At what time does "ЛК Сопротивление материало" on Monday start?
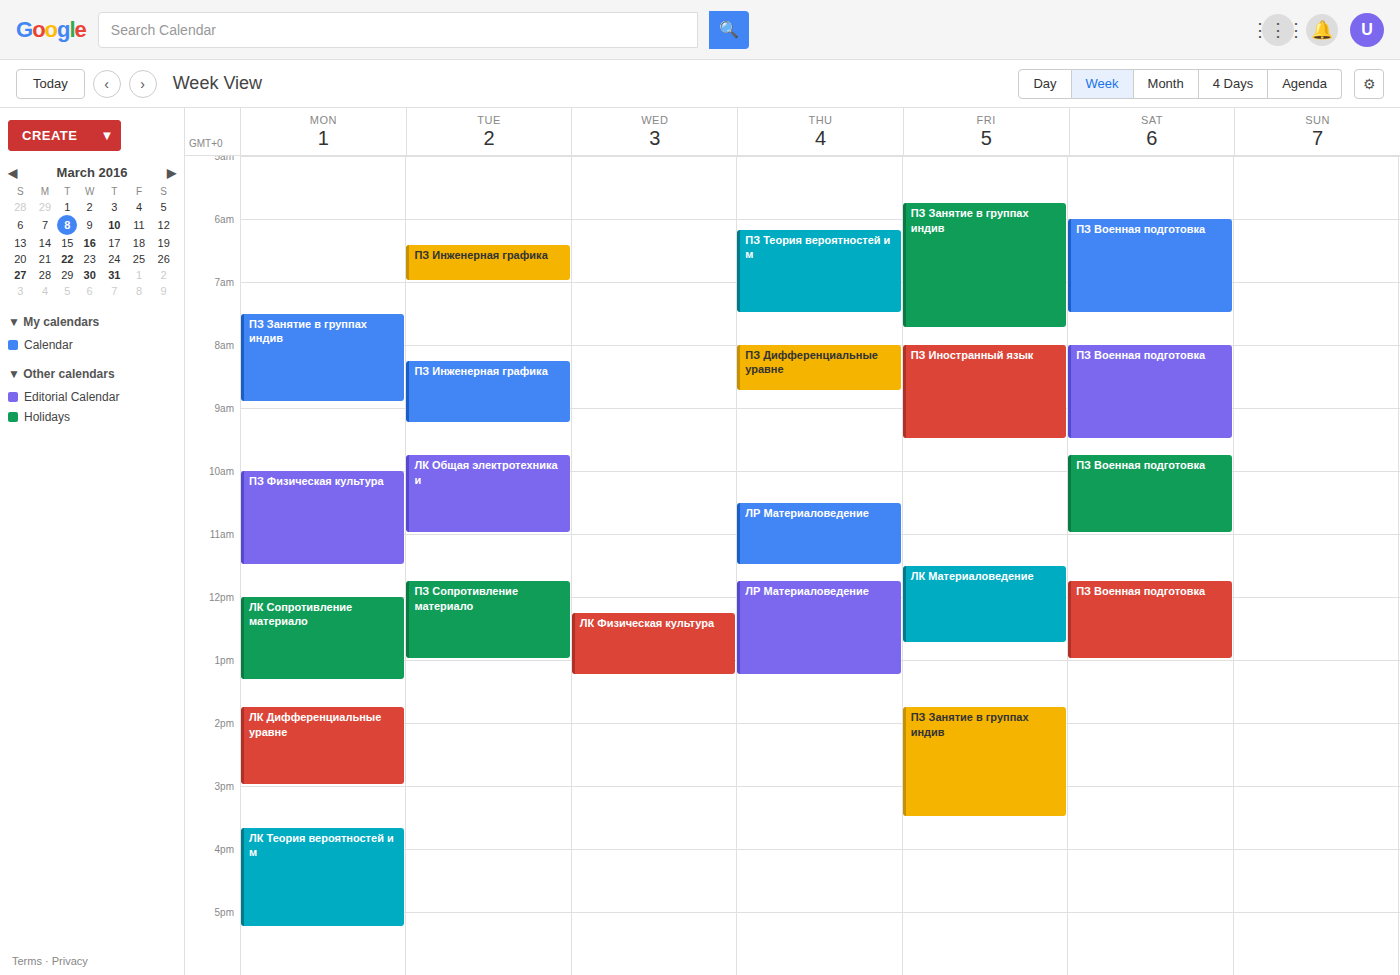
12:00 PM